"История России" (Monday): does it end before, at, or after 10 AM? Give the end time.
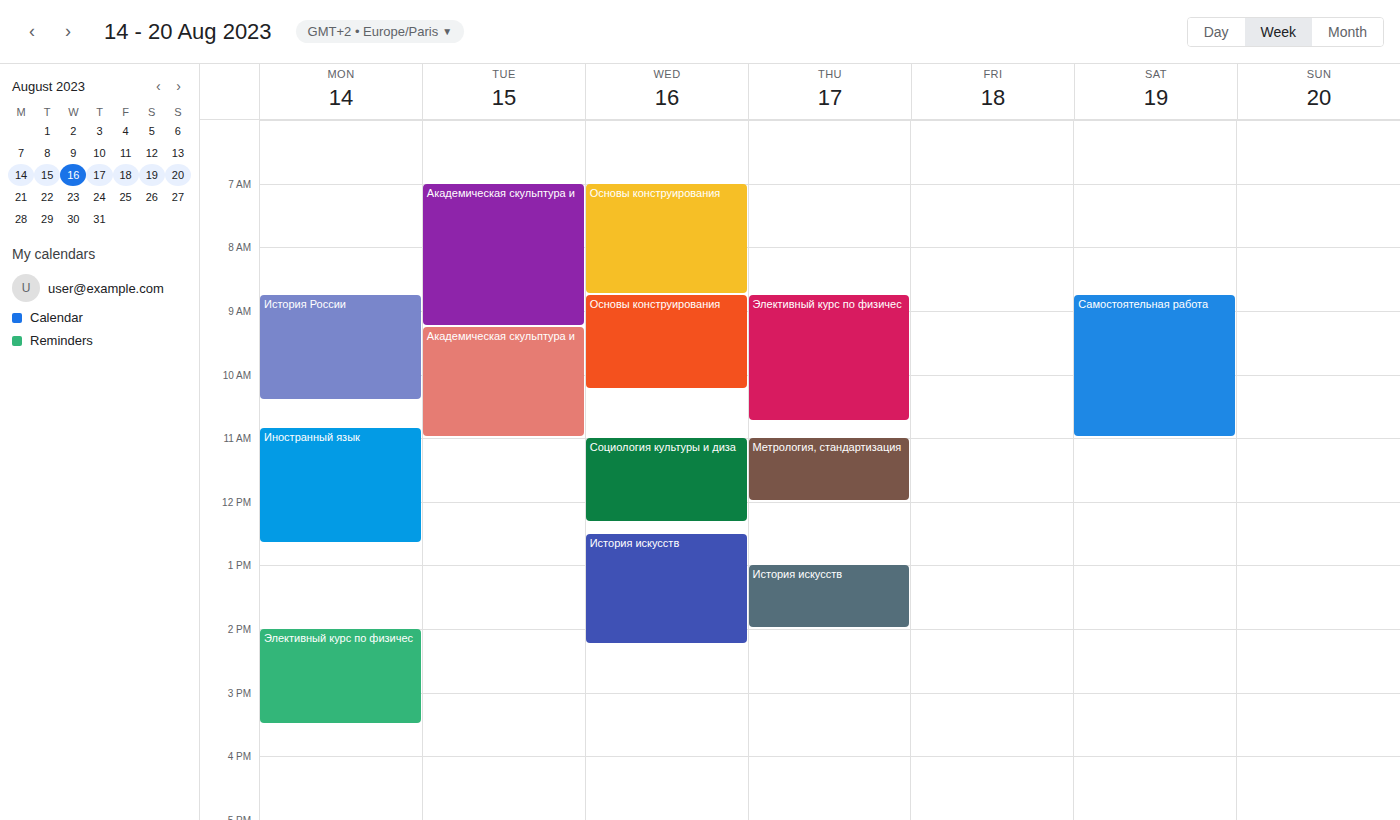
10:25 AM -- after 10 AM, 25 minutes below the 10 AM line.